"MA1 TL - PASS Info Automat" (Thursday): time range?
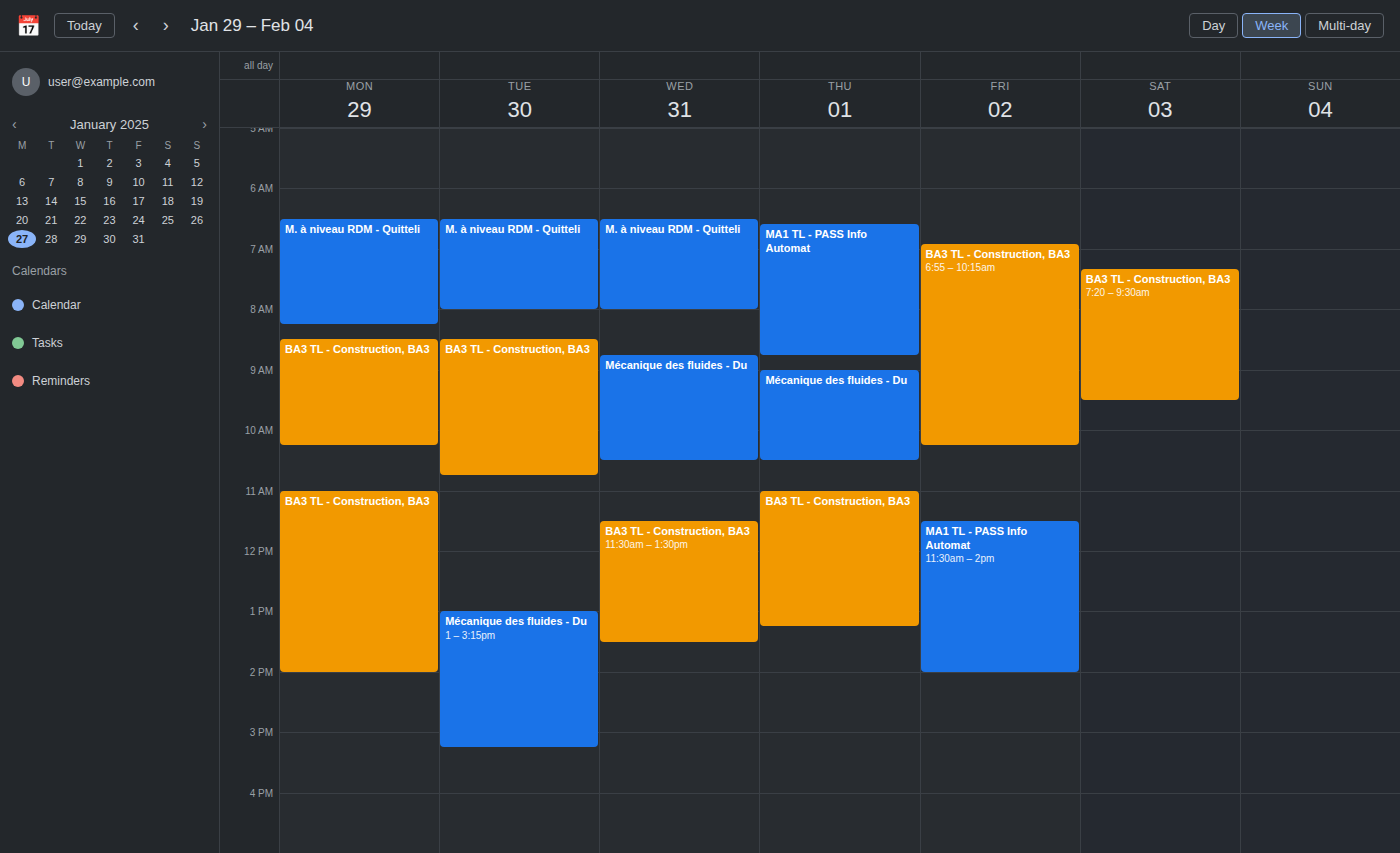
6:35 AM to 8:45 AM